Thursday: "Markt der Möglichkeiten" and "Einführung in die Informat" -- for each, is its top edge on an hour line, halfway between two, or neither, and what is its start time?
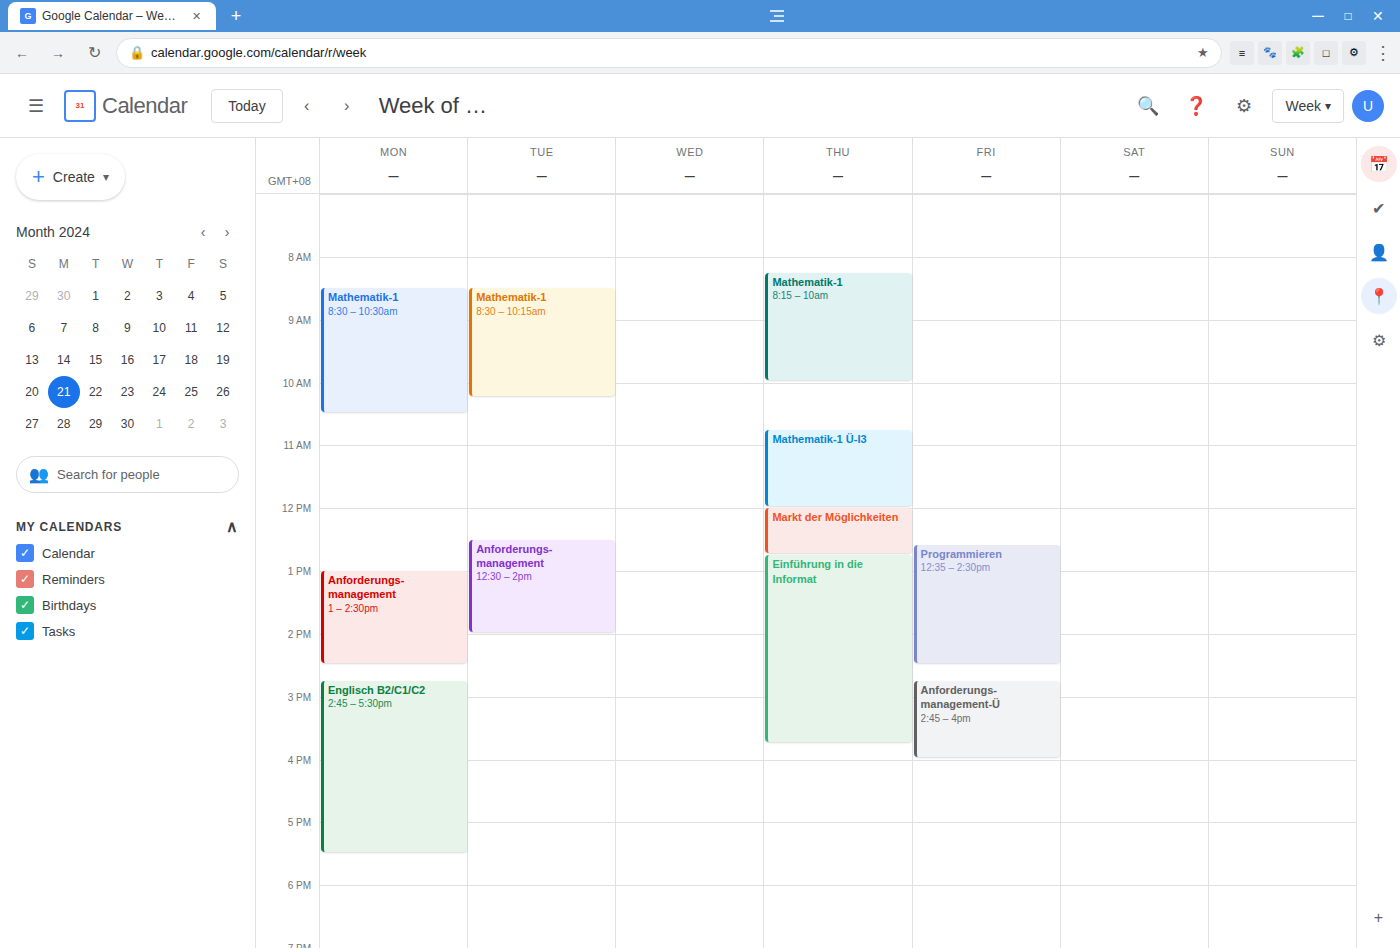
"Markt der Möglichkeiten": 12:00 PM, exactly on the 12 PM line. "Einführung in die Informat": 12:45 PM, neither: three quarters of the way from the 12 PM line to the 1 PM line.